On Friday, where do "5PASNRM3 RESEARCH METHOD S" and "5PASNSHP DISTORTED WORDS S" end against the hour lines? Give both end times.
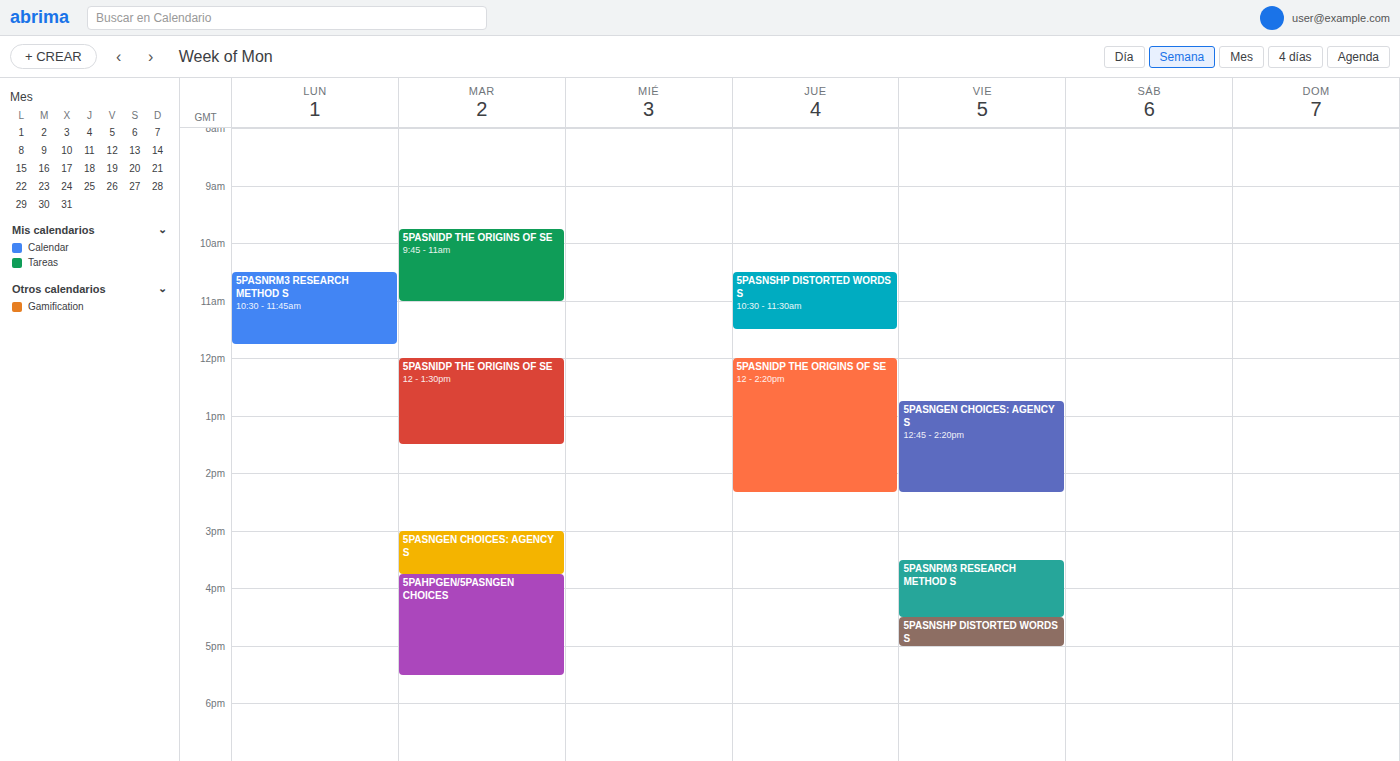
"5PASNRM3 RESEARCH METHOD S": 4:30 PM, halfway between the 4 PM and 5 PM lines. "5PASNSHP DISTORTED WORDS S": 5:00 PM, exactly on the 5 PM line.